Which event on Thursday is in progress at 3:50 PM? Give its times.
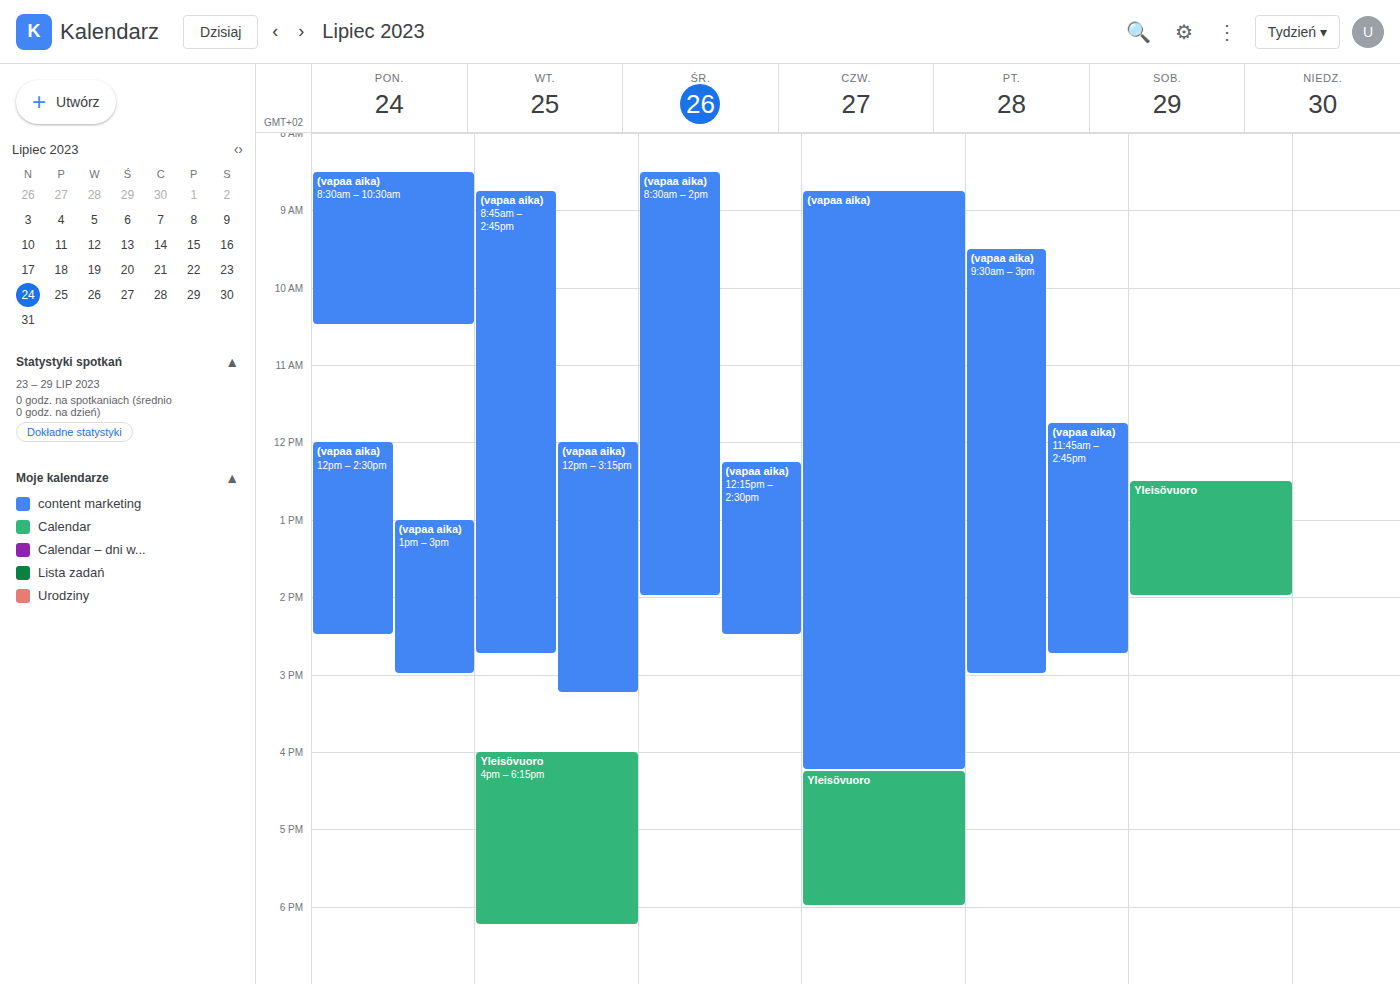
"(vapaa aika)", 8:45 AM to 4:15 PM